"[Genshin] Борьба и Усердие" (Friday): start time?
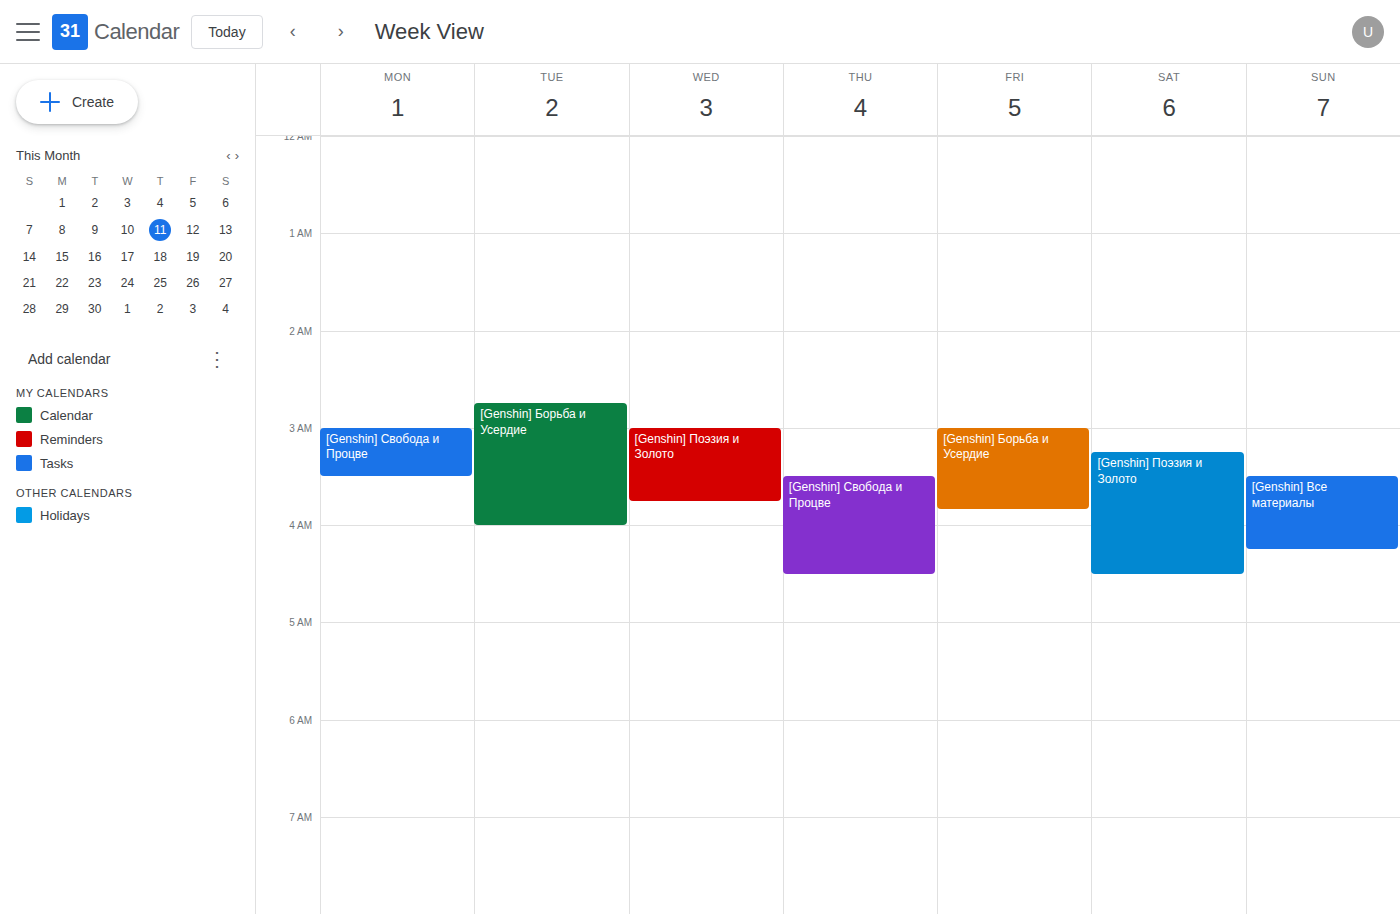
03:00